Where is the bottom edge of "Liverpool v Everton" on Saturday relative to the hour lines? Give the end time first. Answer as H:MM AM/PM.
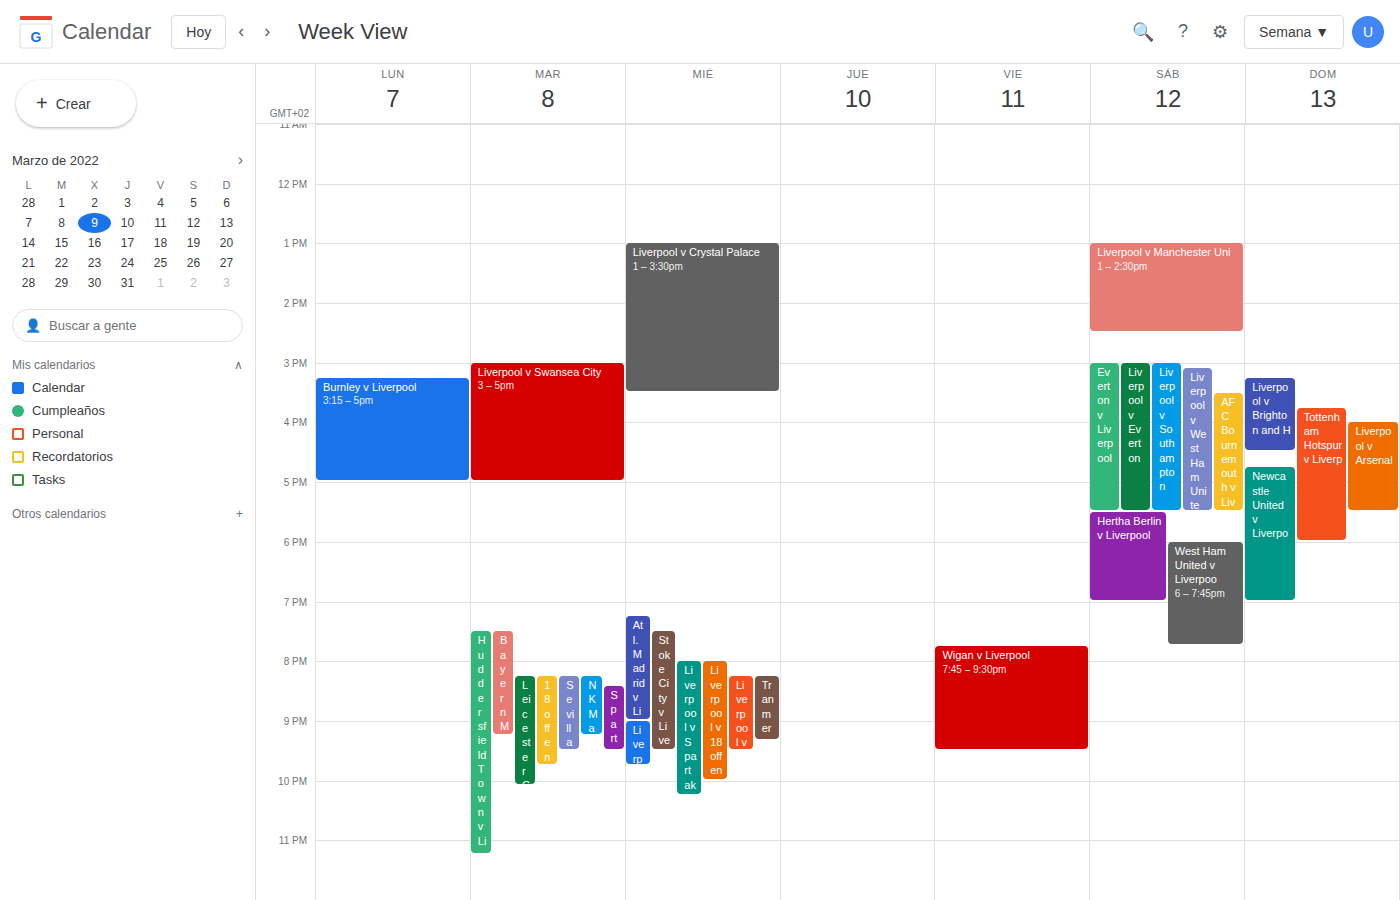
5:30 PM -- halfway between the 5 PM and 6 PM lines.